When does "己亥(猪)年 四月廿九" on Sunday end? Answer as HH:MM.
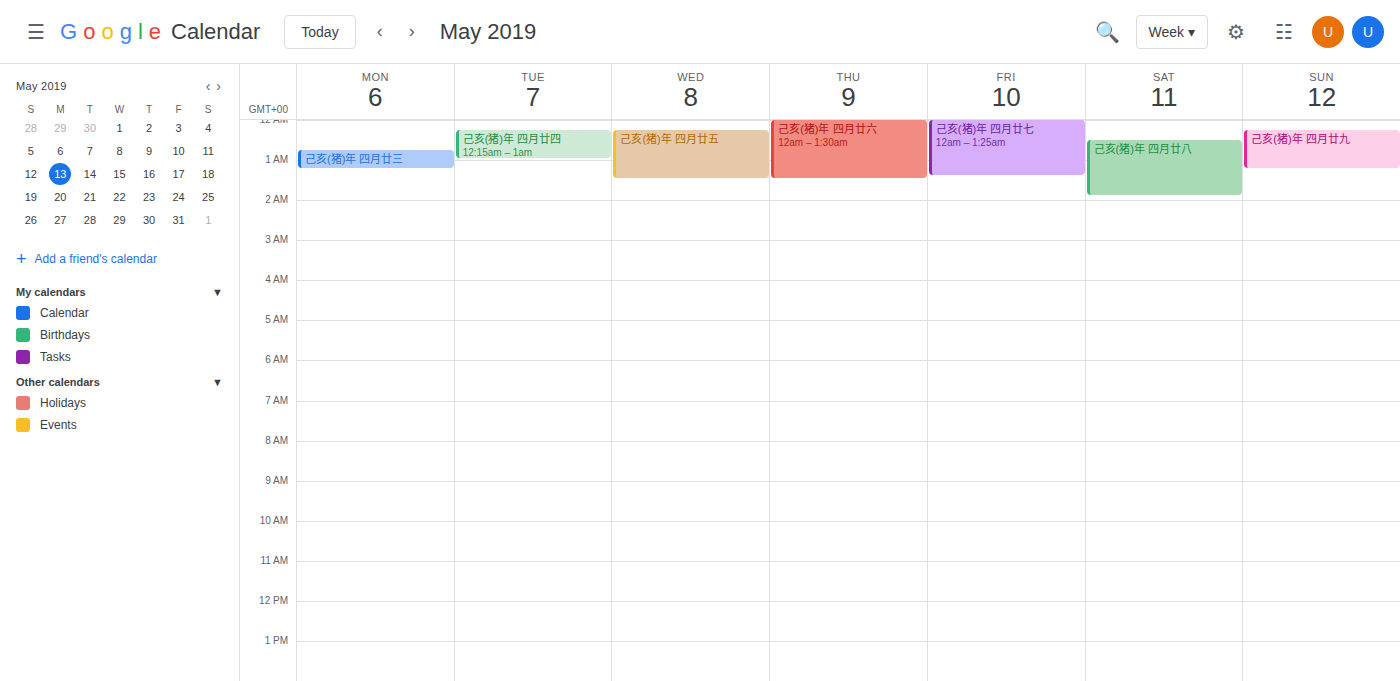
01:15